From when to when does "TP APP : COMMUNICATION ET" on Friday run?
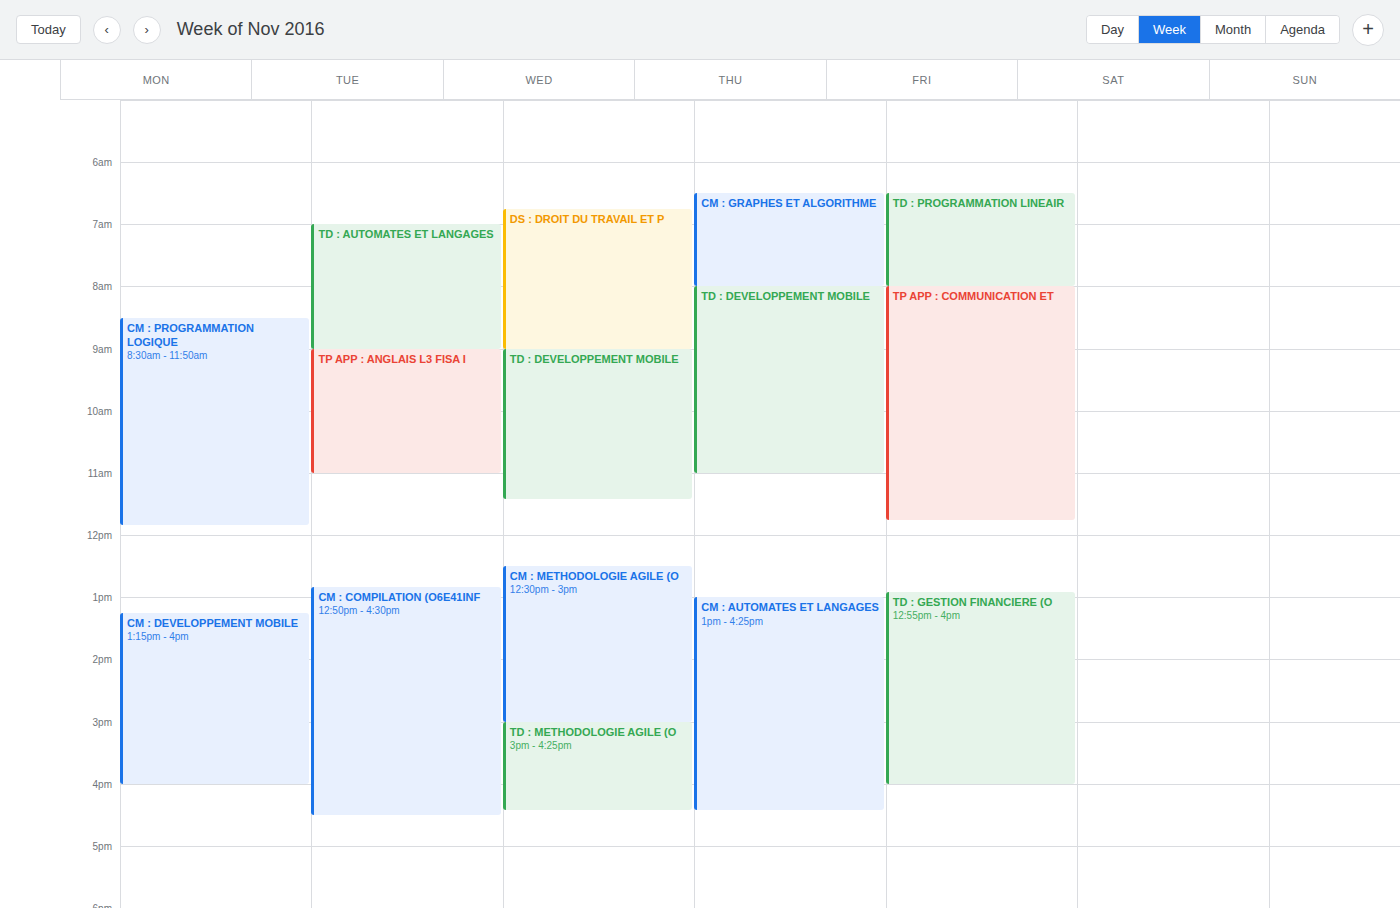
8:00 AM to 11:45 AM